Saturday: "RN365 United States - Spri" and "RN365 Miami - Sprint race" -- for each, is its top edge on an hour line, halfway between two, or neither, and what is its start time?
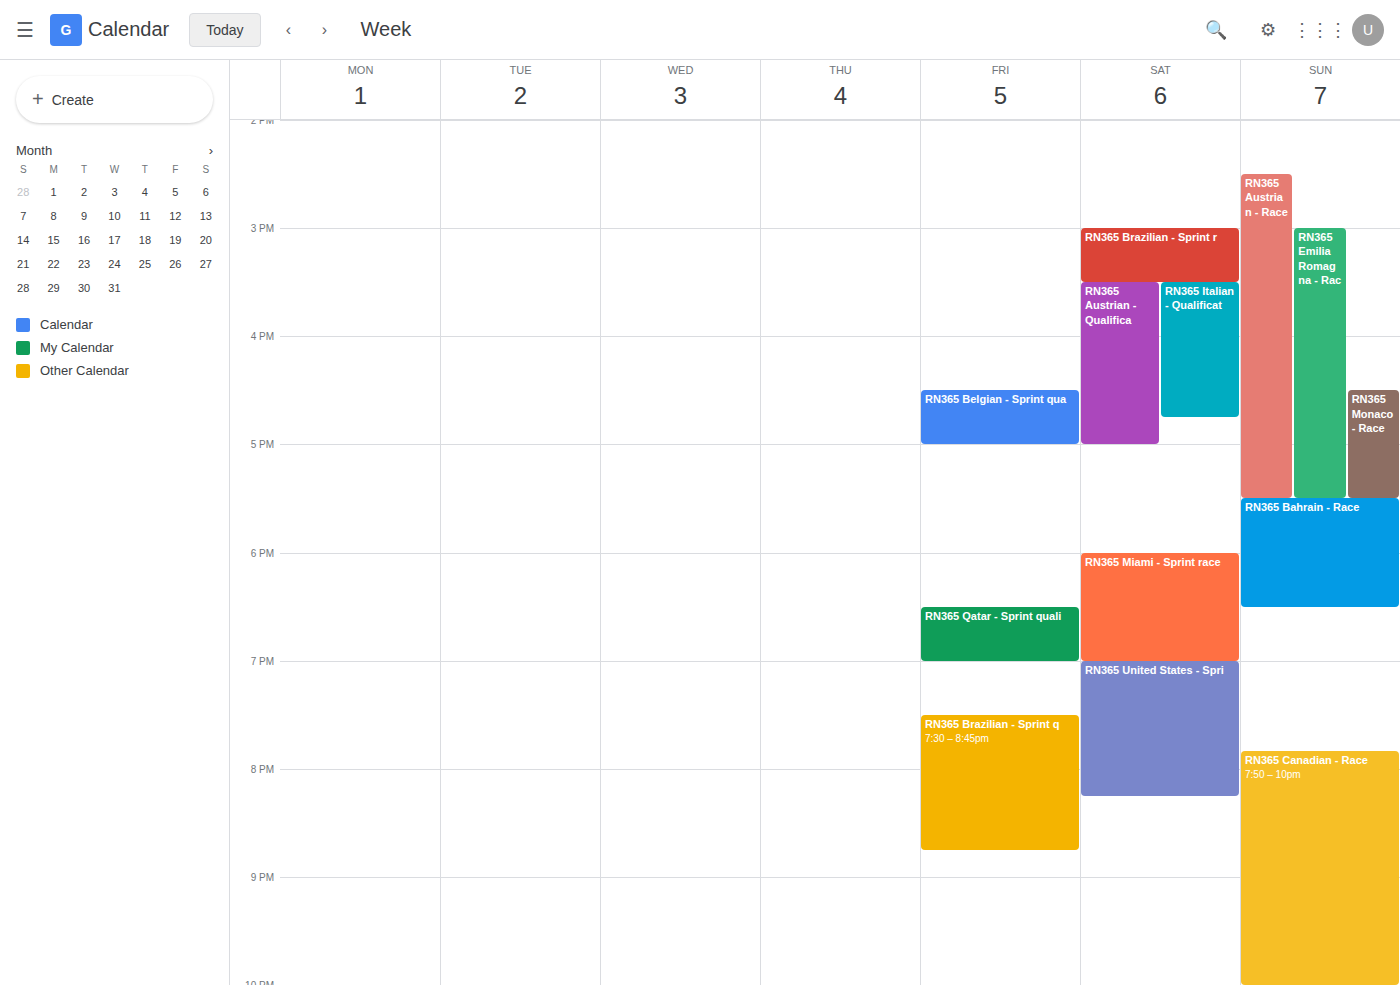
"RN365 United States - Spri": 7:00 PM, exactly on the 7 PM line. "RN365 Miami - Sprint race": 6:00 PM, exactly on the 6 PM line.